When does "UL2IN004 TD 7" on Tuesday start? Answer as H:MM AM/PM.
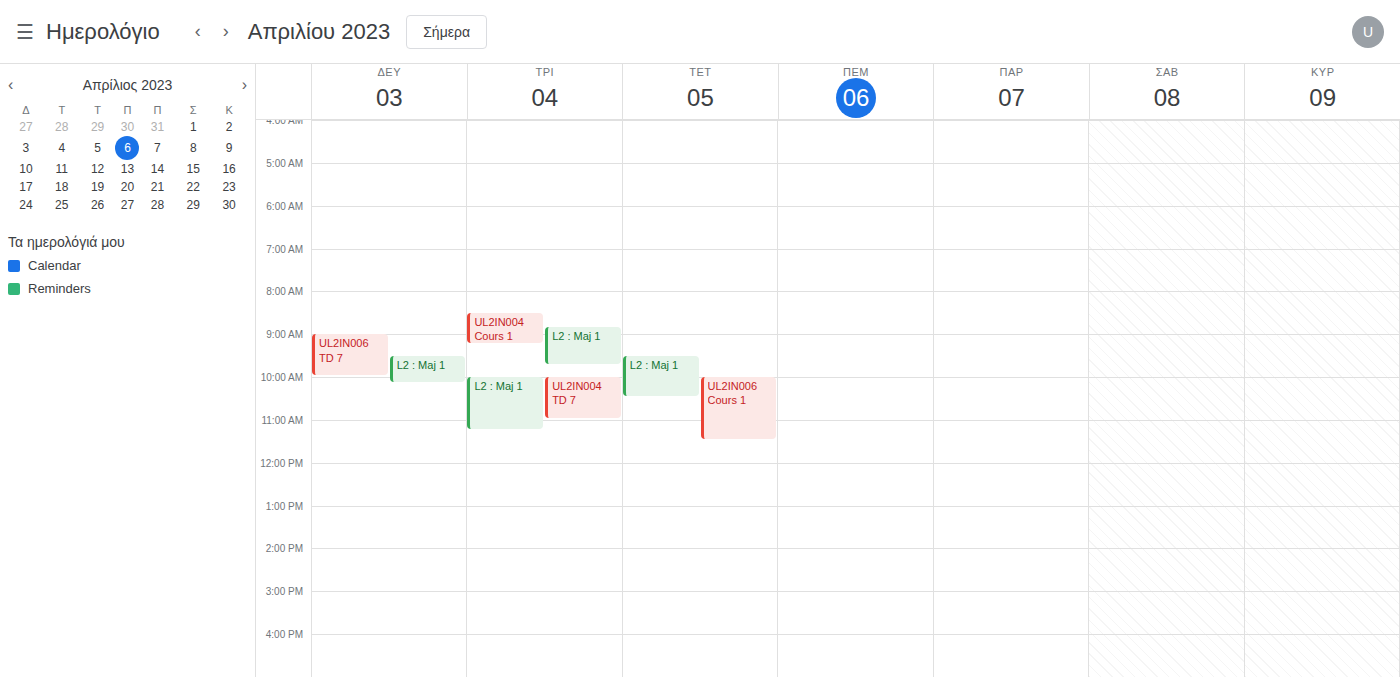
10:00 AM